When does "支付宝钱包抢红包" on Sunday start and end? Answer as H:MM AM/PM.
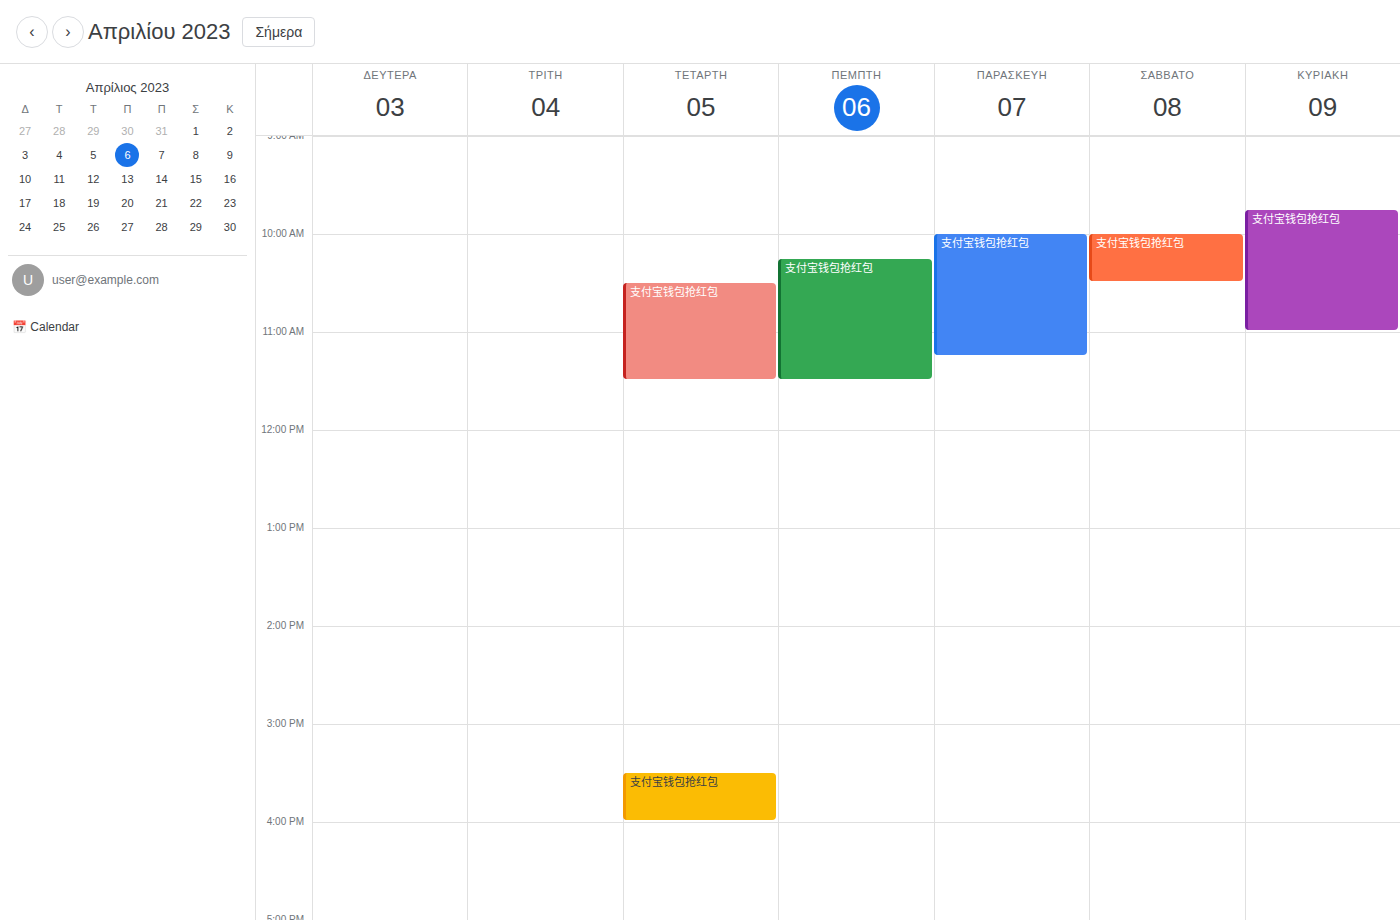
9:45 AM to 11:00 AM